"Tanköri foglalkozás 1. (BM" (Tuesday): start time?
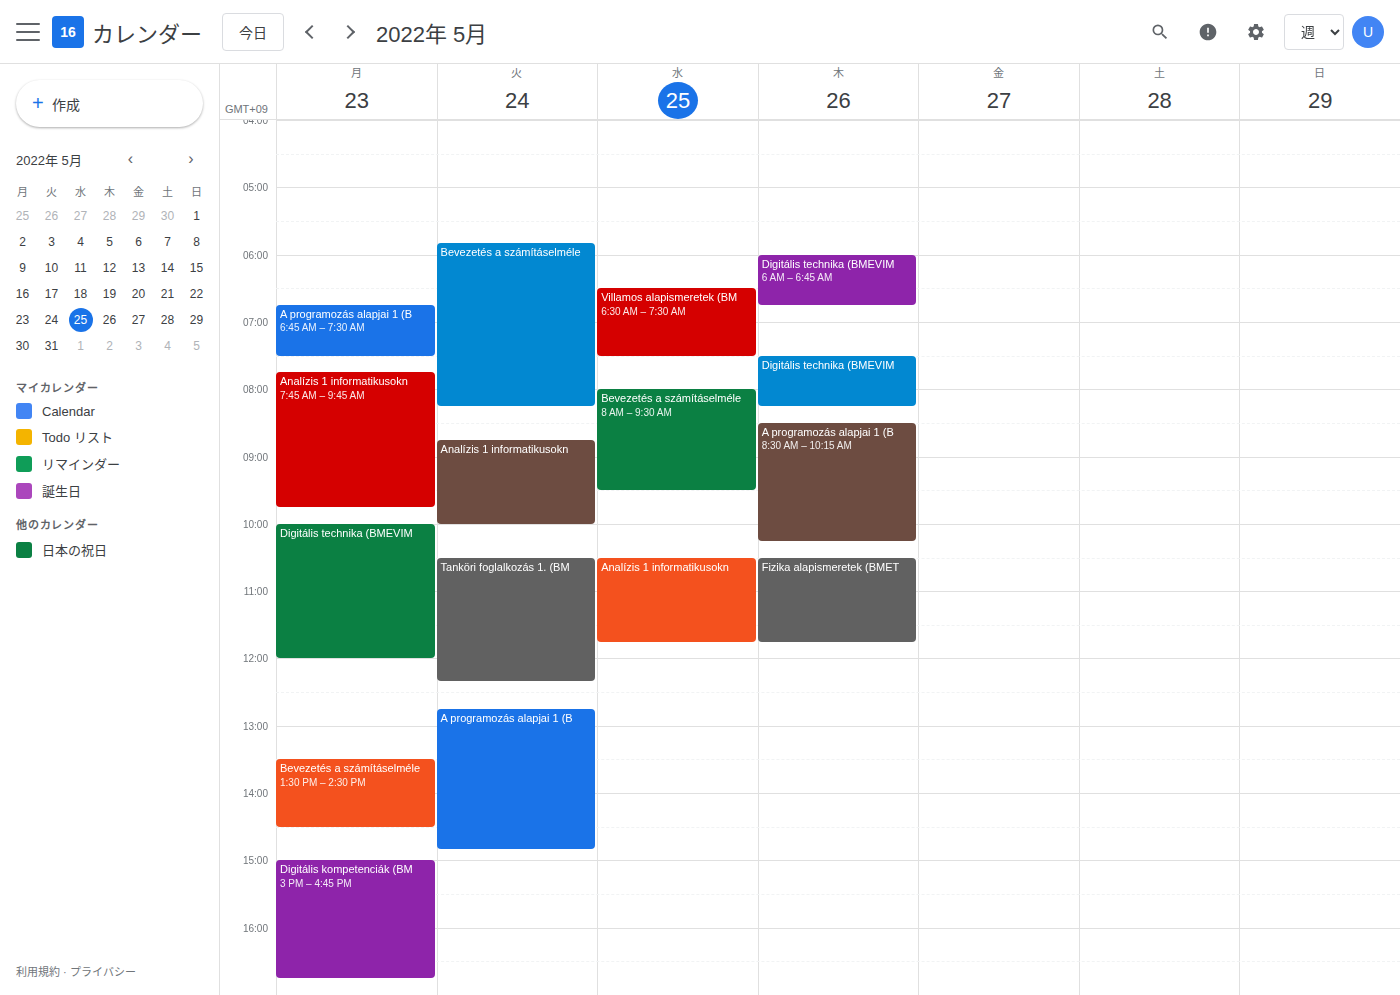
10:30 AM